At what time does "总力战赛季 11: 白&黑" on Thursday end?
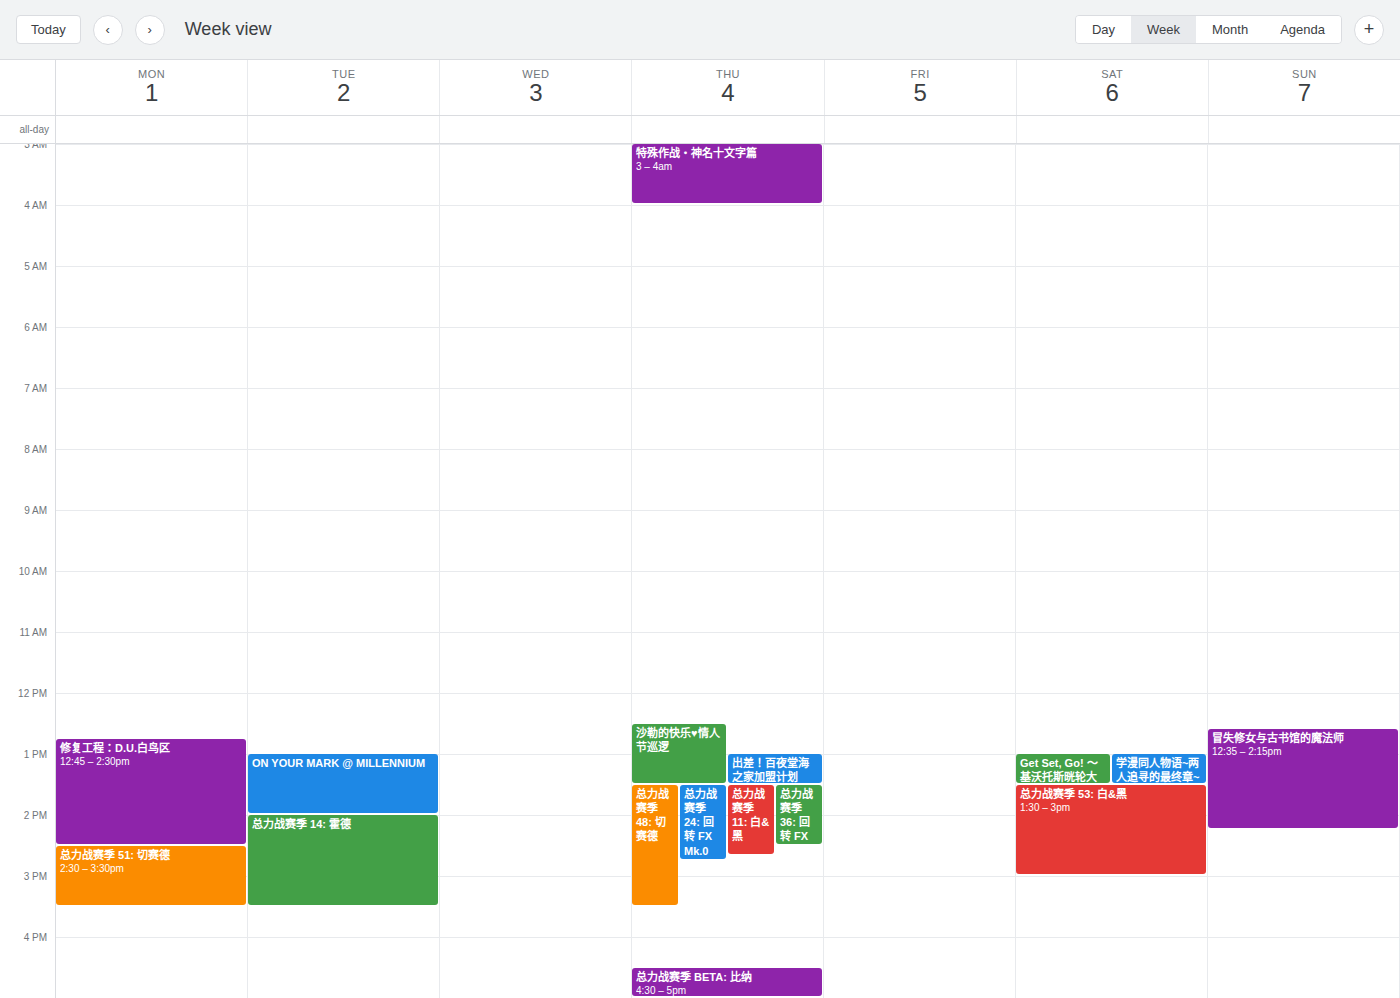
14:40